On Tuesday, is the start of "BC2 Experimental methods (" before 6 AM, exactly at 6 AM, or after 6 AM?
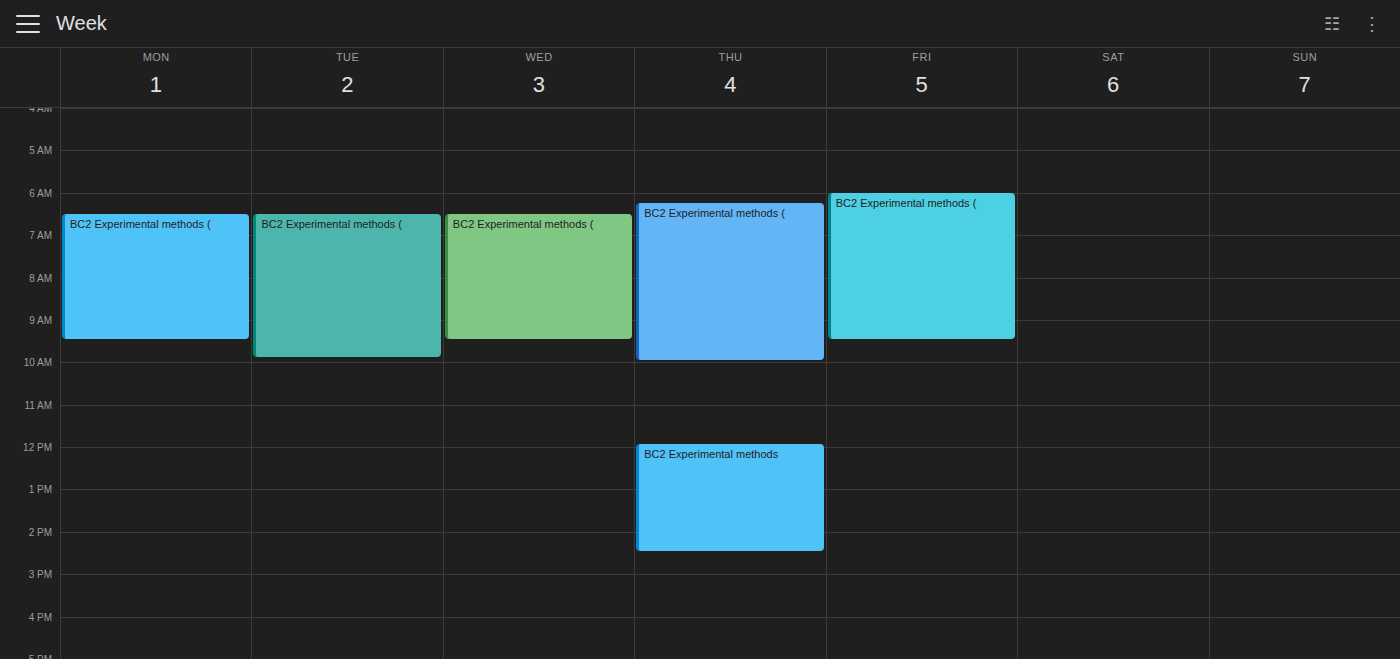
6:30 AM -- after 6 AM, 30 minutes below the 6 AM line.